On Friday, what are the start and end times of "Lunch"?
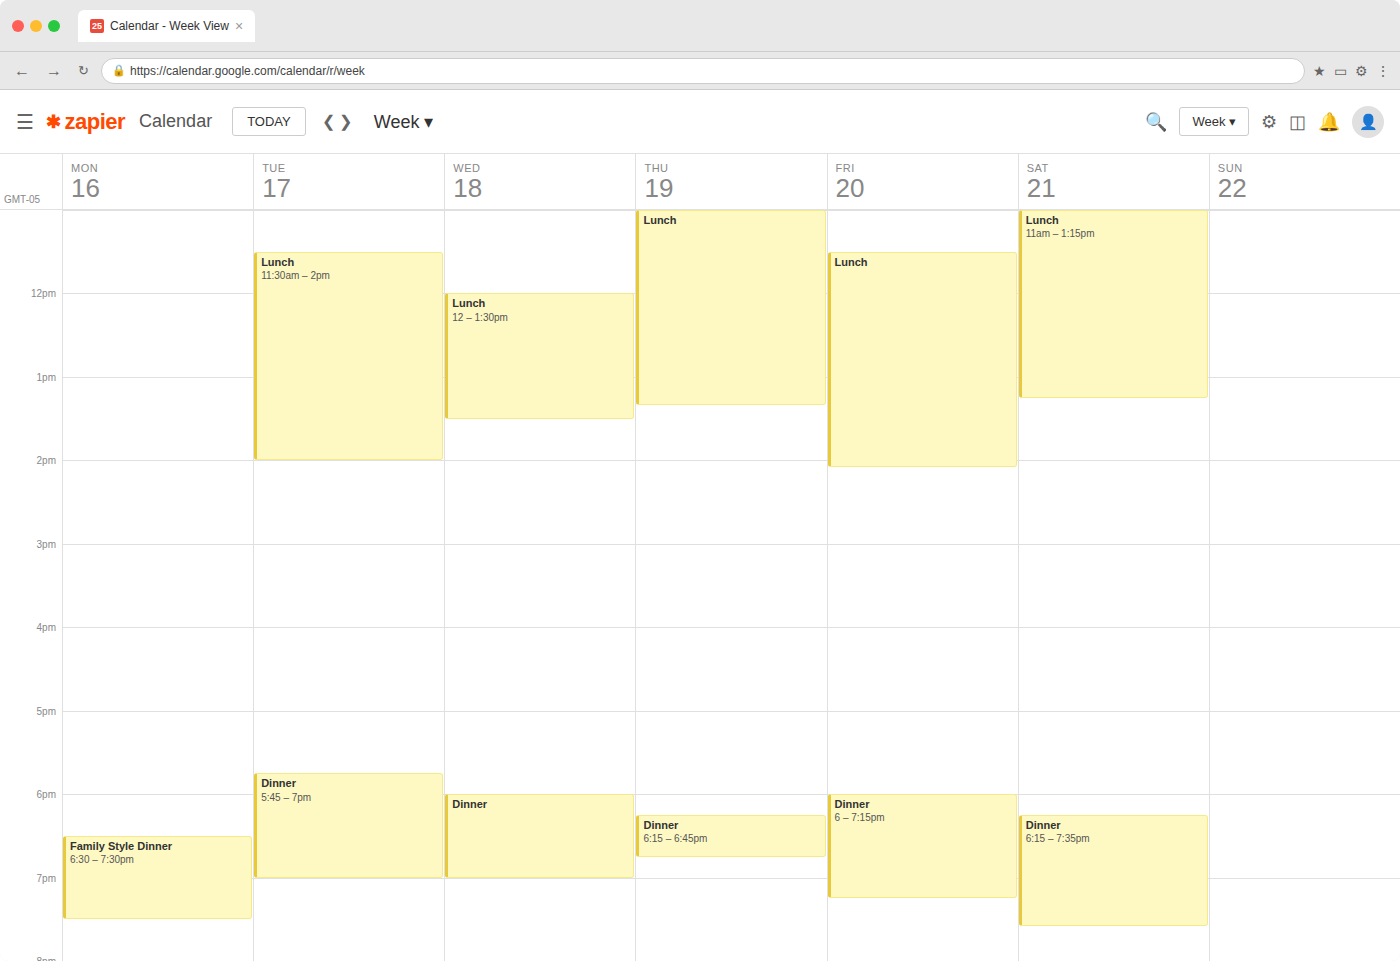
11:30 AM to 2:05 PM